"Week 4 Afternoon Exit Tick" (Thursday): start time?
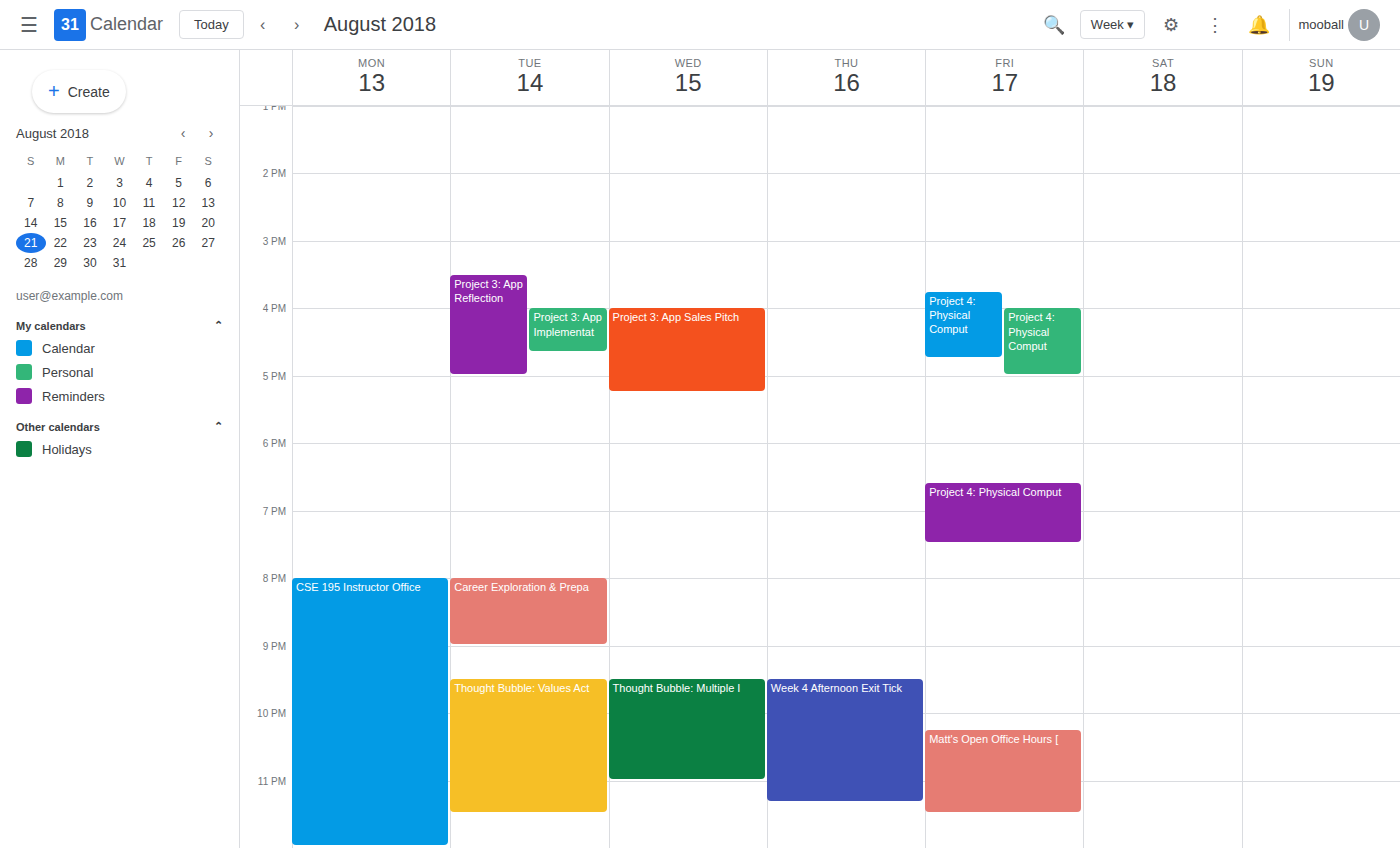
9:30 PM